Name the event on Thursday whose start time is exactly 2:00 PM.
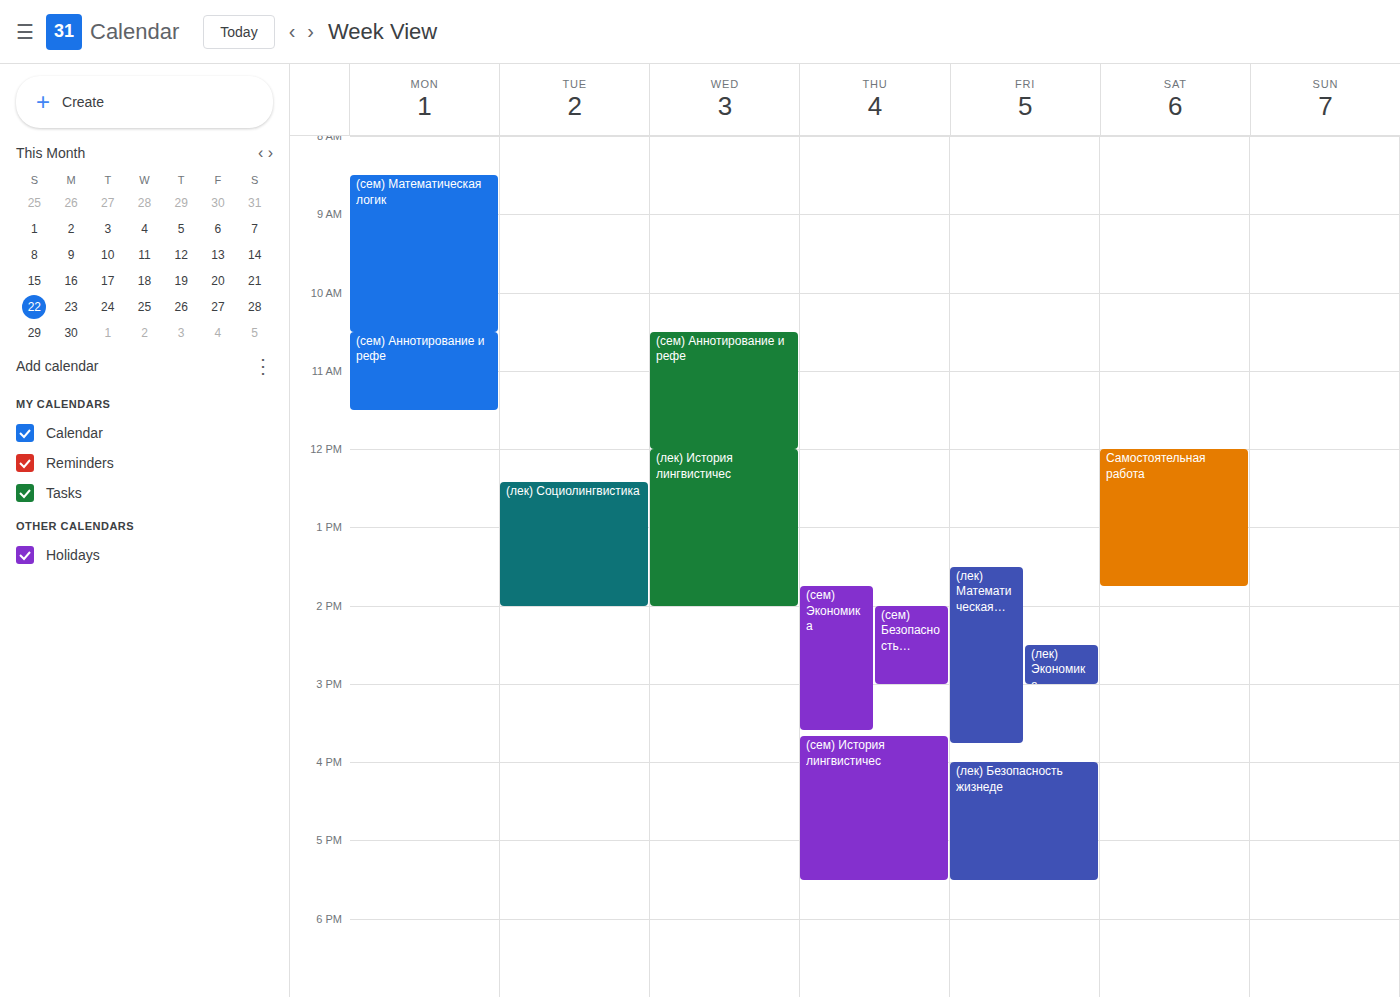
"(сем) Безопасность жизнеде"